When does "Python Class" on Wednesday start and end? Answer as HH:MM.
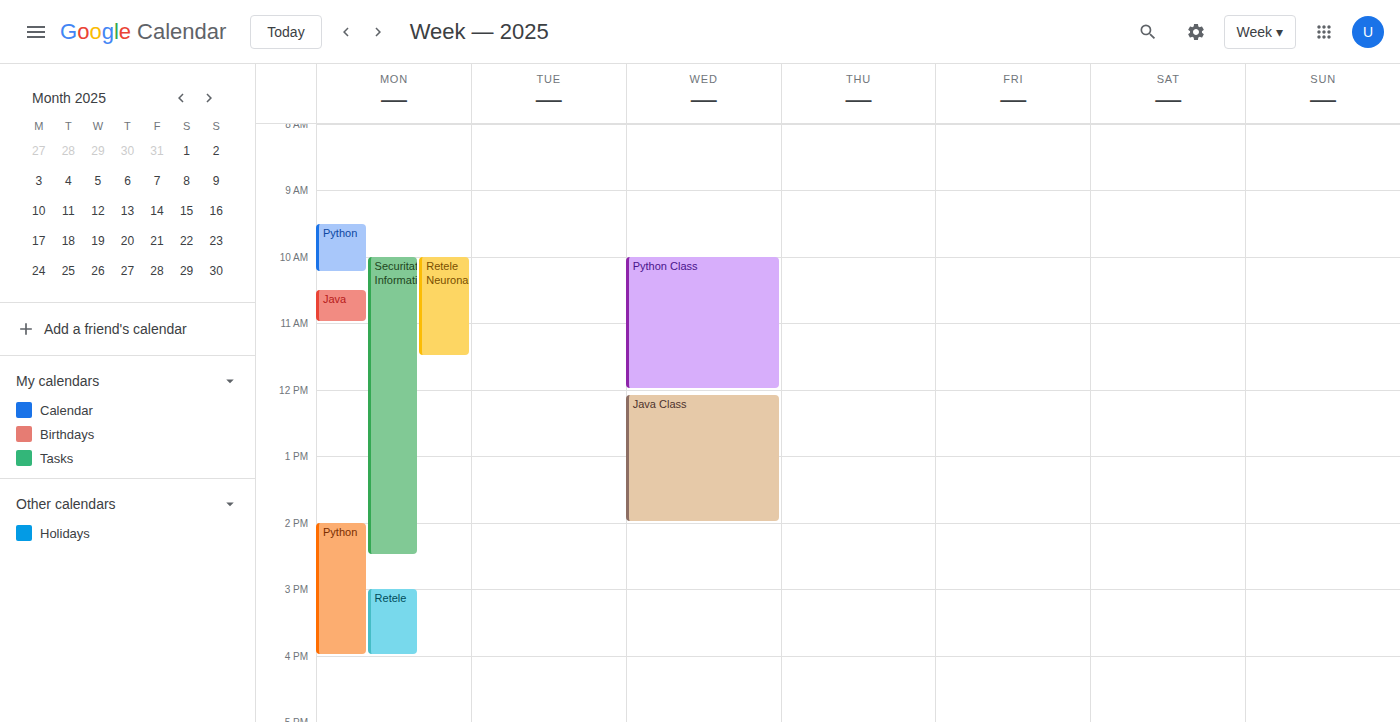
10:00 to 12:00